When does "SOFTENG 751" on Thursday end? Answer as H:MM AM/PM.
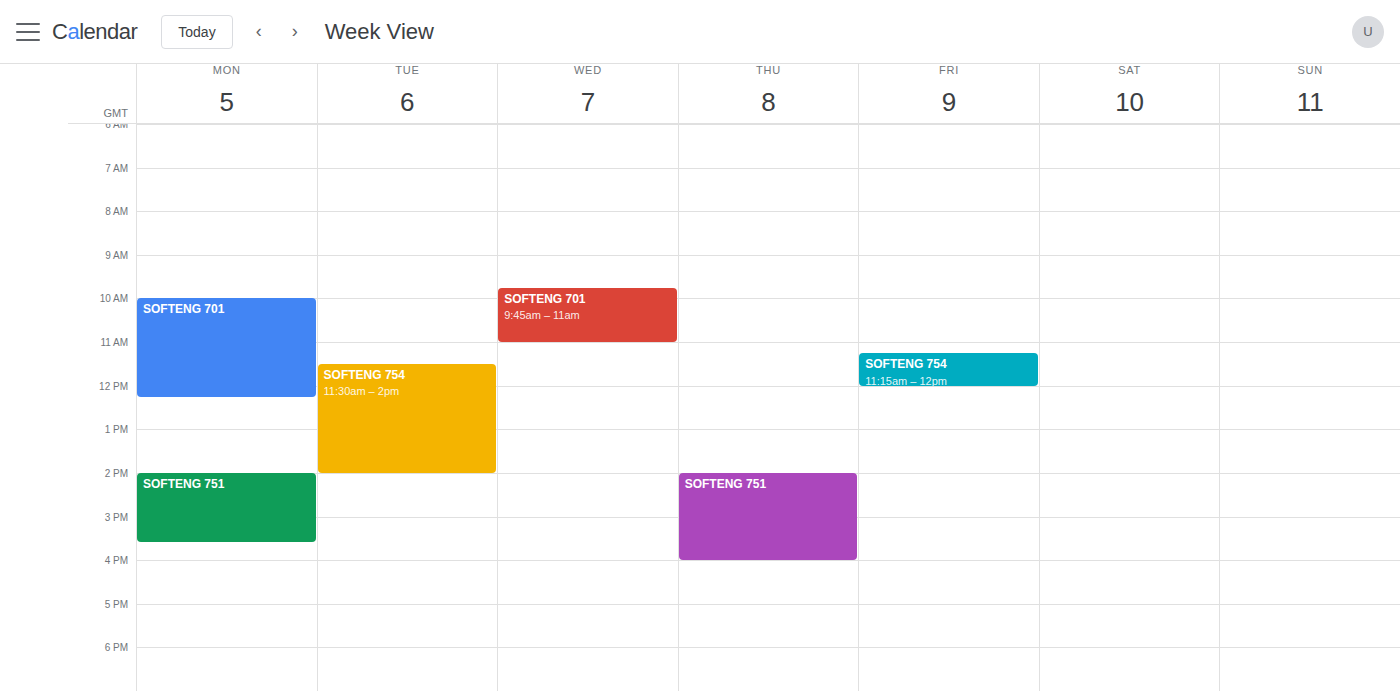
4:00 PM